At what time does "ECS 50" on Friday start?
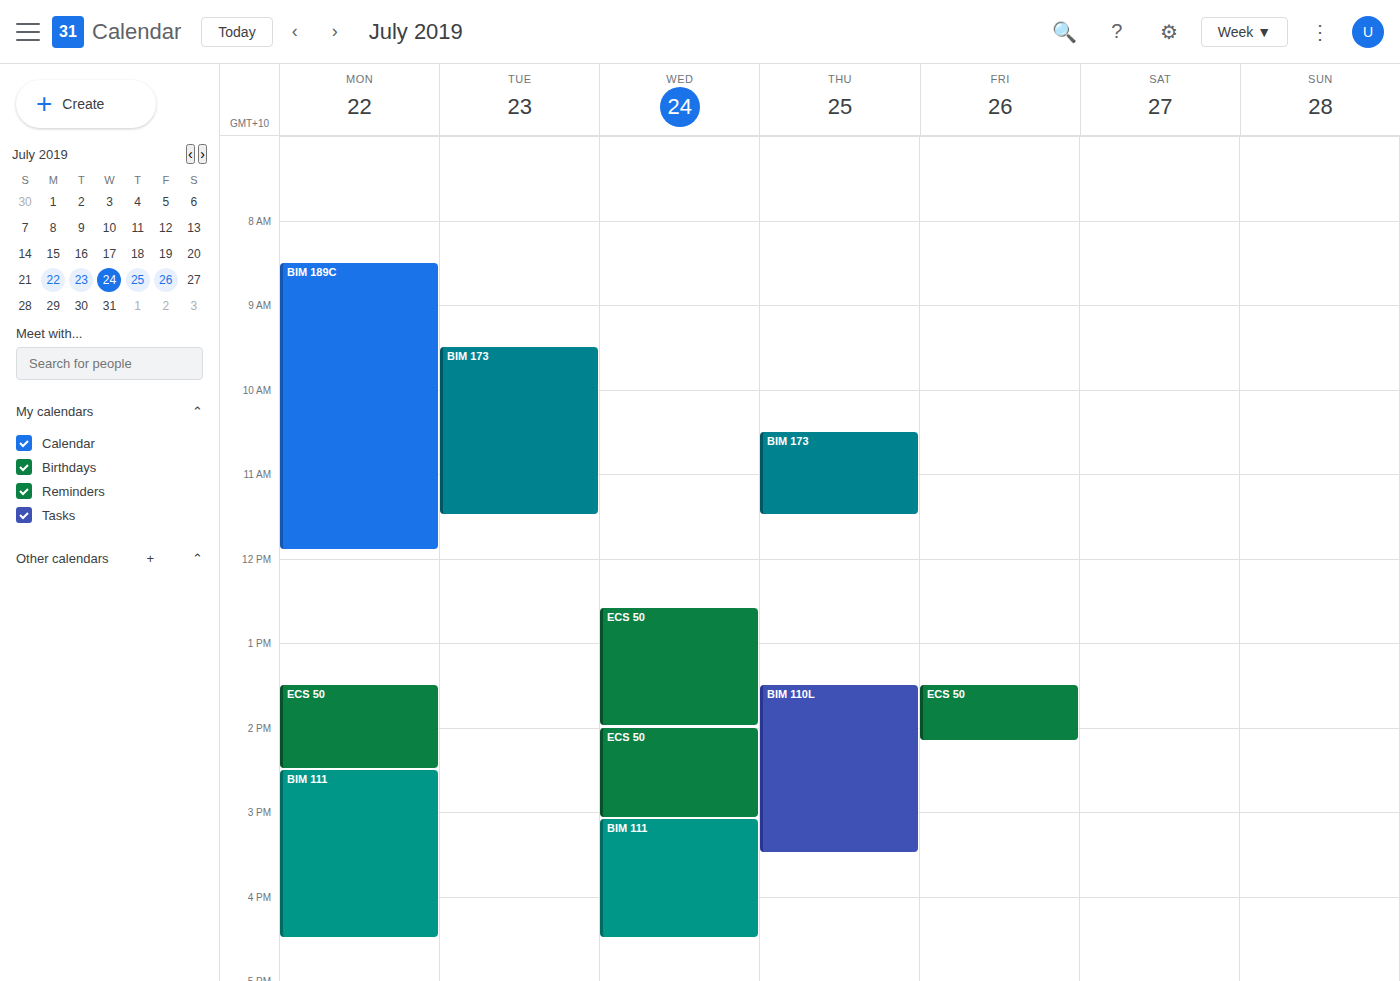
1:30 PM